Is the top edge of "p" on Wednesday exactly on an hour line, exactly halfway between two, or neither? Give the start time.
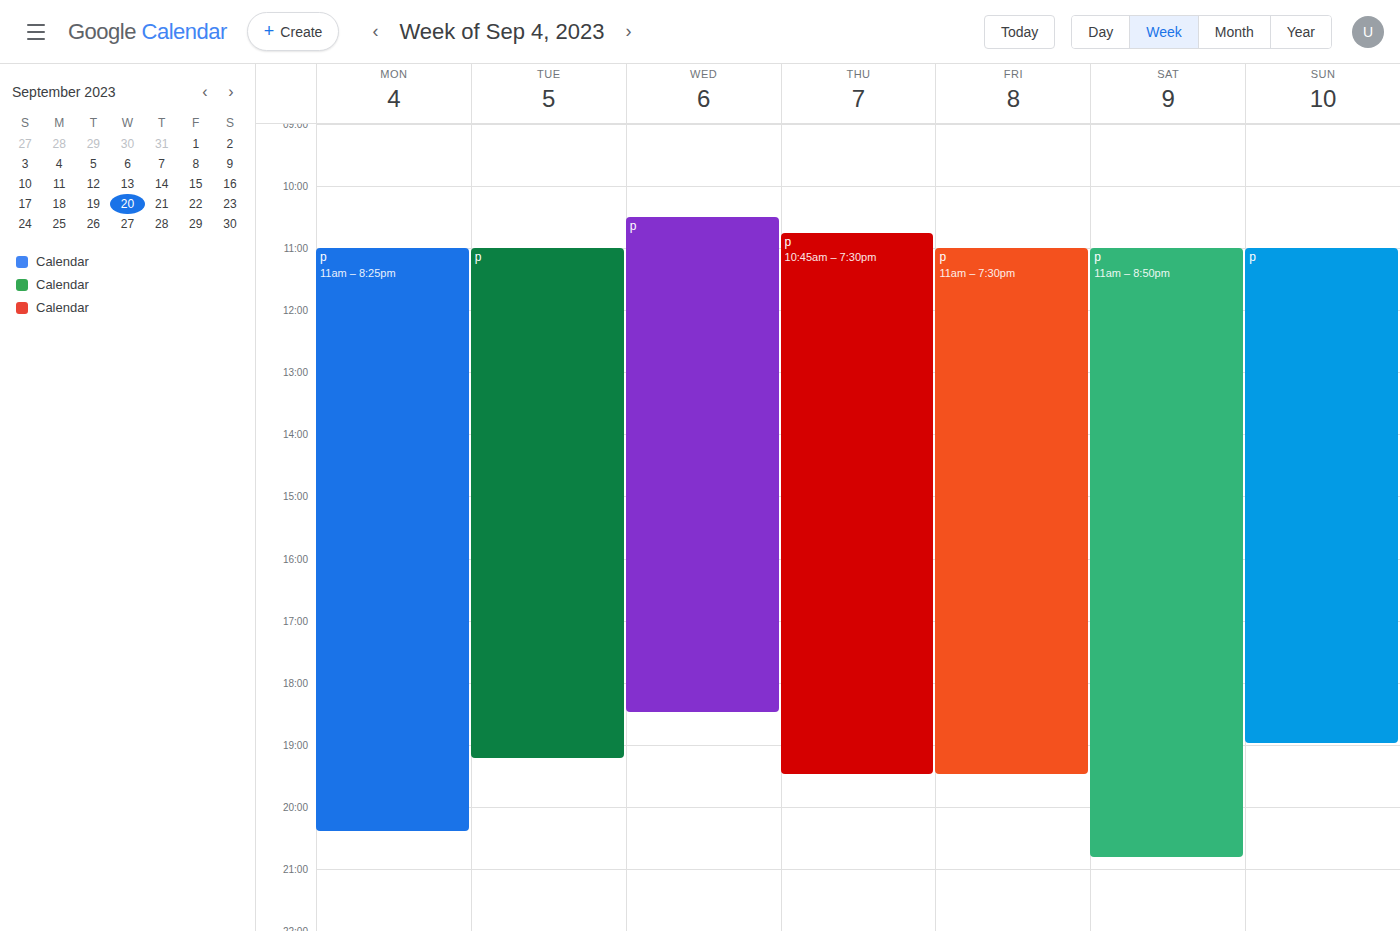
10:30 AM -- halfway between the 10 AM and 11 AM lines.